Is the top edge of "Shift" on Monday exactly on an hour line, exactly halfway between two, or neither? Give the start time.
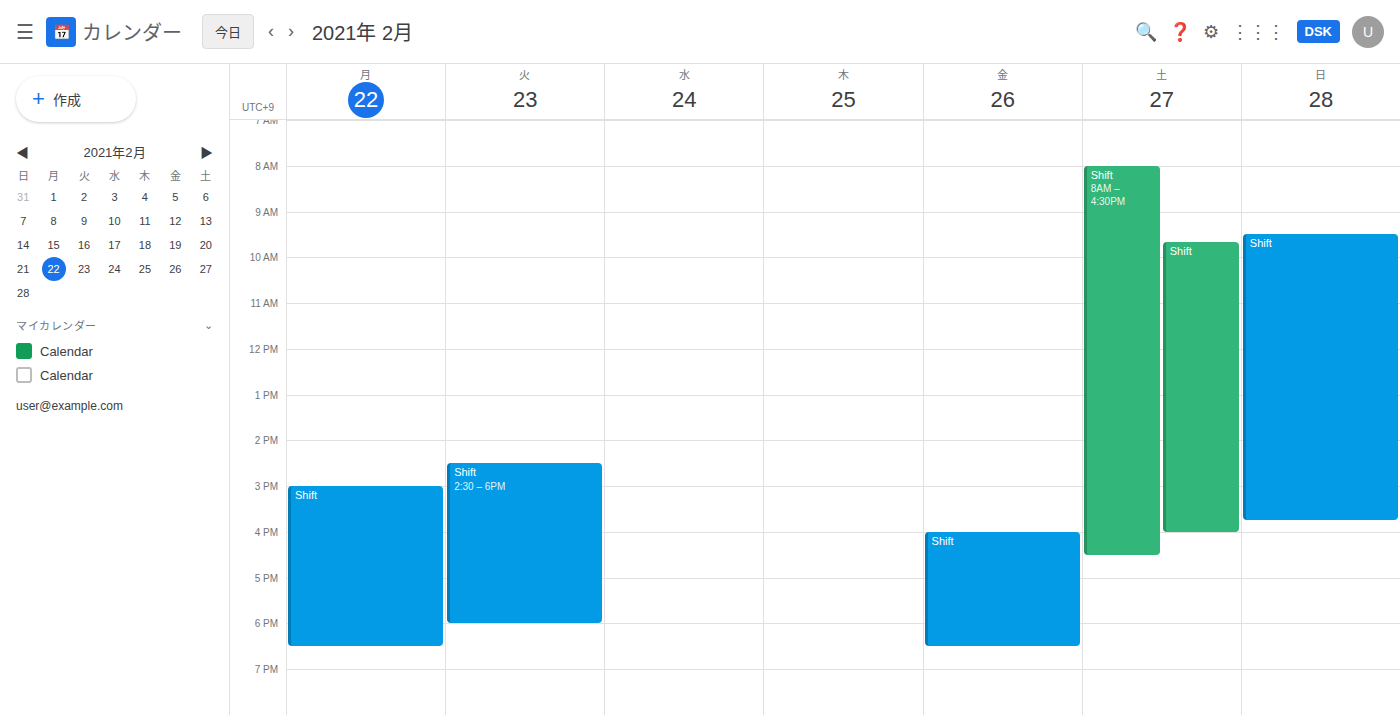
15:00 -- exactly on the 15:00 line.